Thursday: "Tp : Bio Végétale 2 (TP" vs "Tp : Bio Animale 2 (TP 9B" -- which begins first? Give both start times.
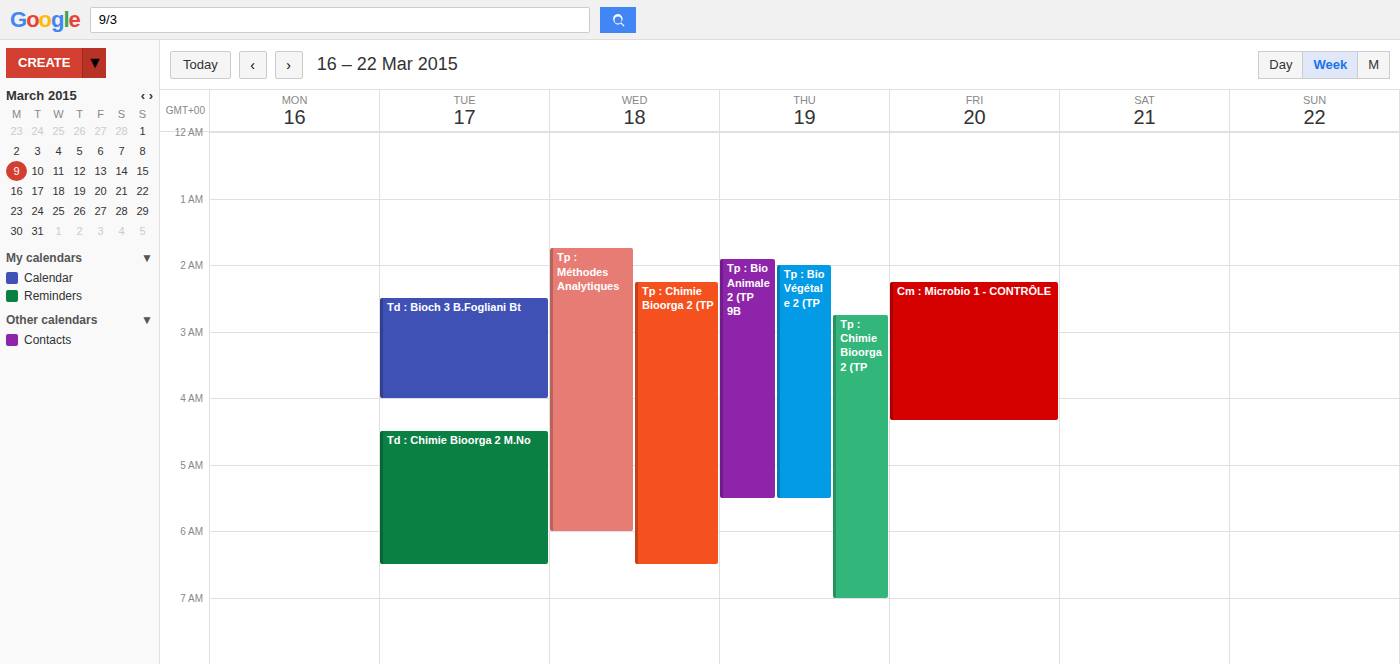
"Tp : Bio Animale 2 (TP 9B" 1:55 AM; "Tp : Bio Végétale 2 (TP" 2:00 AM.